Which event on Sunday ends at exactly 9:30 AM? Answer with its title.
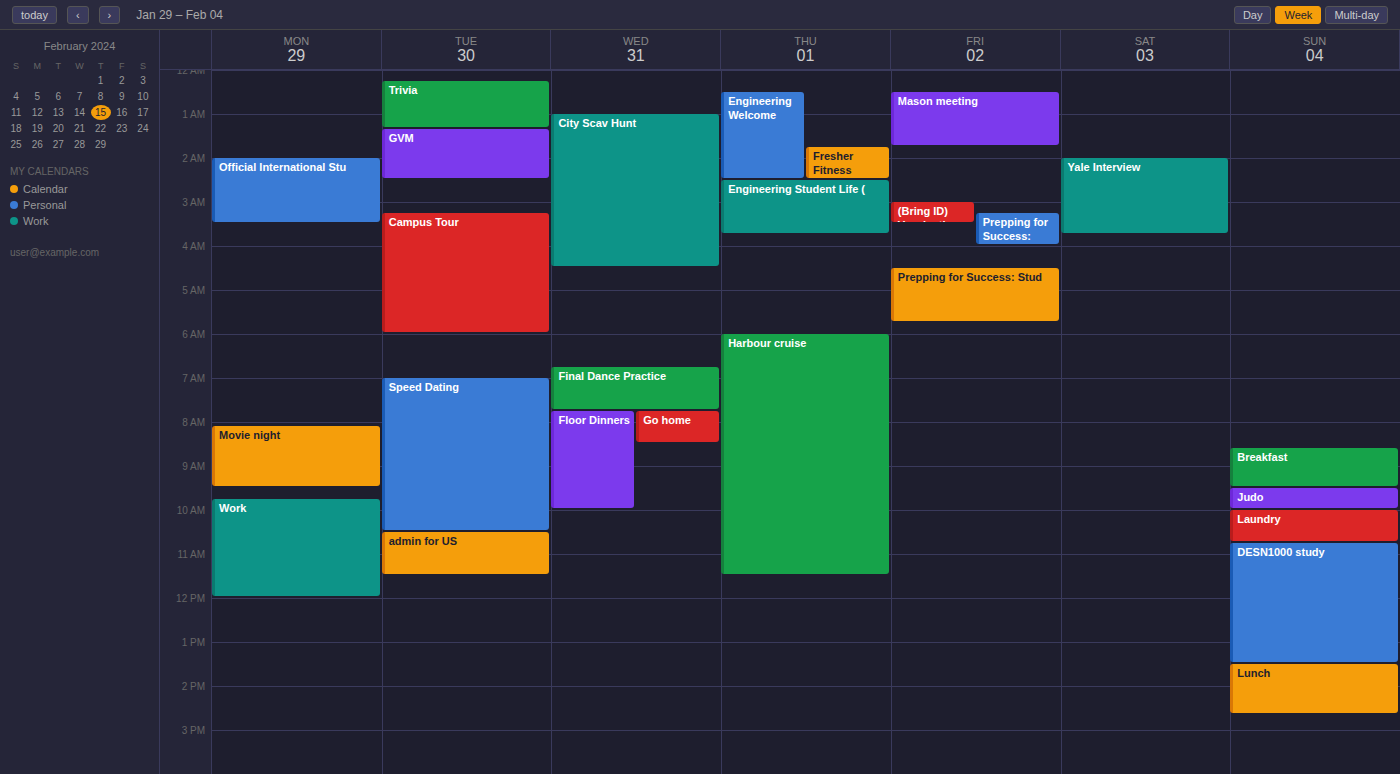
"Breakfast"